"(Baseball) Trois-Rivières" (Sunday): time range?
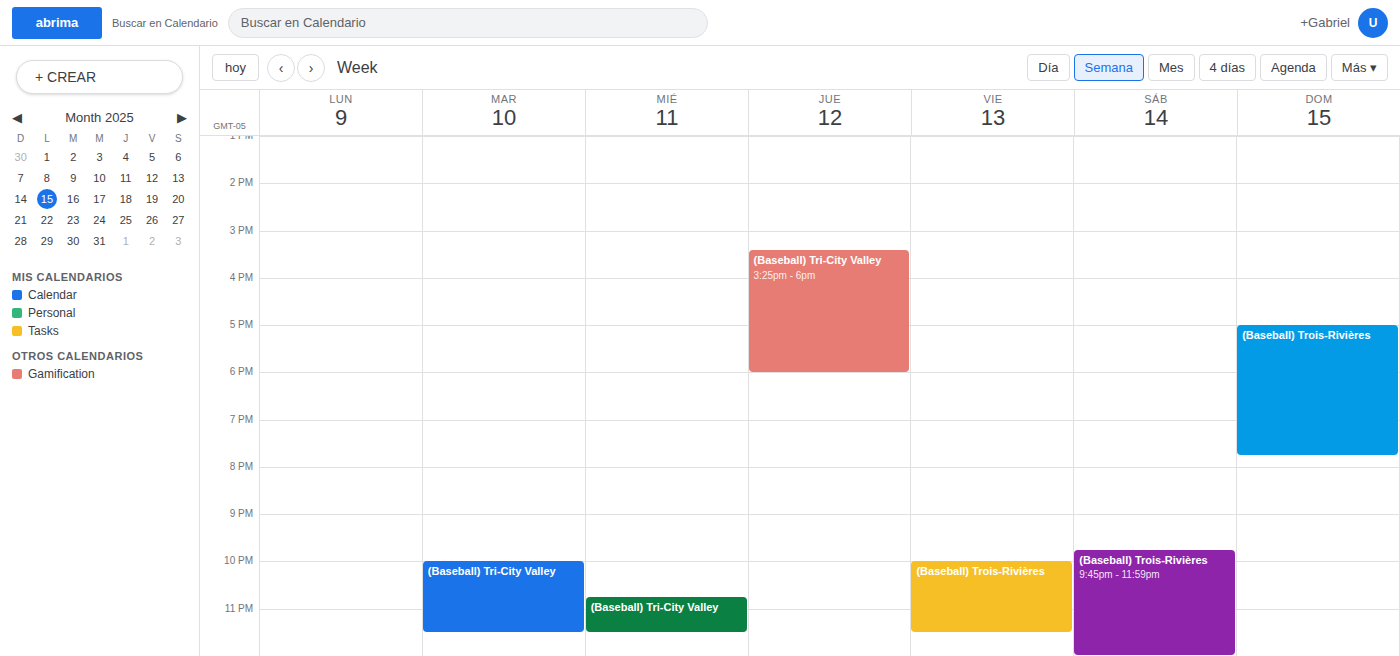
5:00 PM to 7:45 PM